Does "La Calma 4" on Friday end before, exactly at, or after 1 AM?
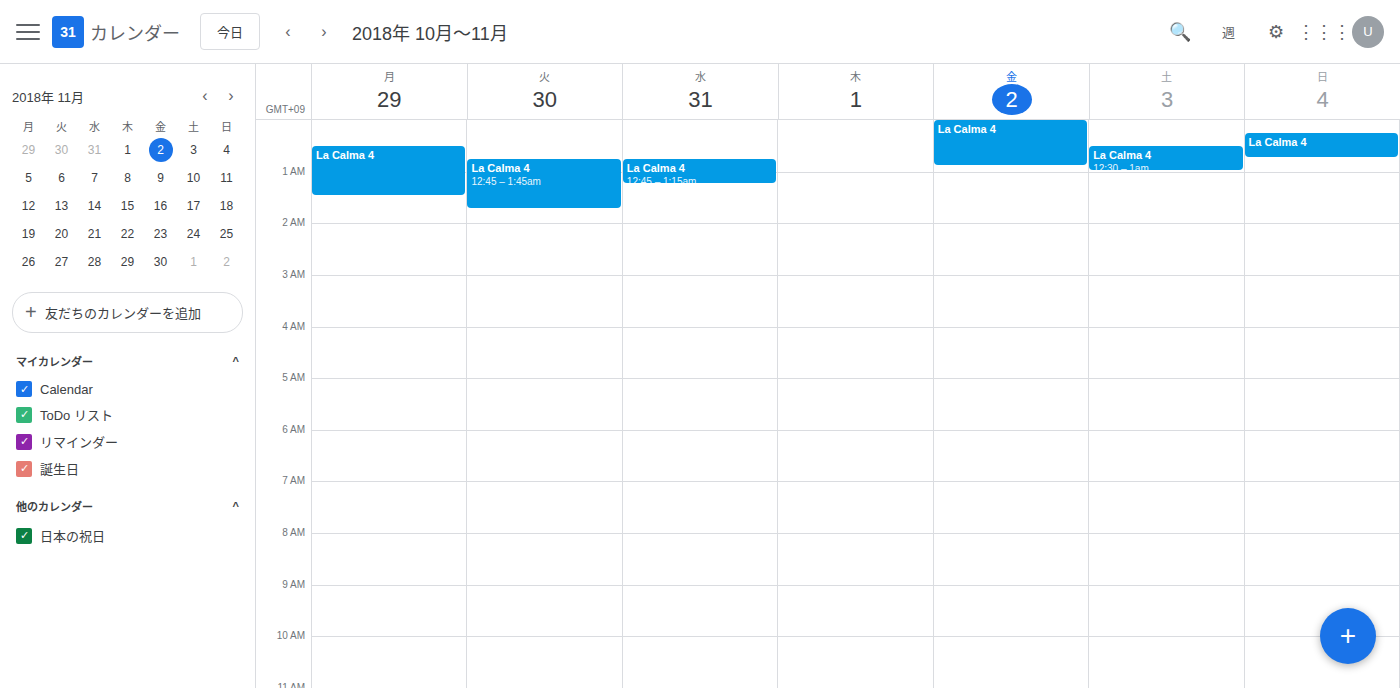
12:55 AM -- before 1 AM, 5 minutes above the 1 AM line.